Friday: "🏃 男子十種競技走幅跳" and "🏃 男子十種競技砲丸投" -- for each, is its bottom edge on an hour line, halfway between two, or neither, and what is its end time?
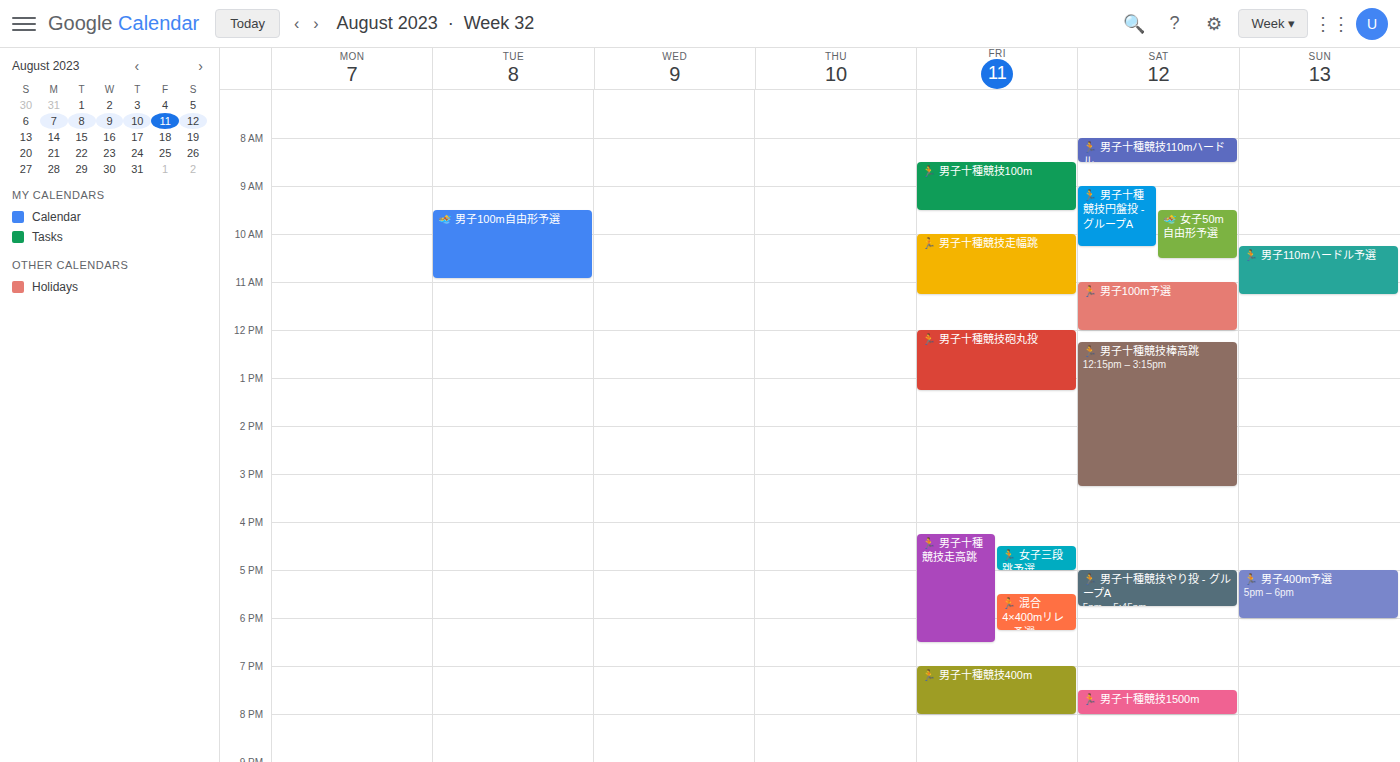
"🏃 男子十種競技走幅跳": 11:15 AM, neither: a quarter of the way from the 11 AM line to the 12 PM line. "🏃 男子十種競技砲丸投": 1:15 PM, neither: a quarter of the way from the 1 PM line to the 2 PM line.